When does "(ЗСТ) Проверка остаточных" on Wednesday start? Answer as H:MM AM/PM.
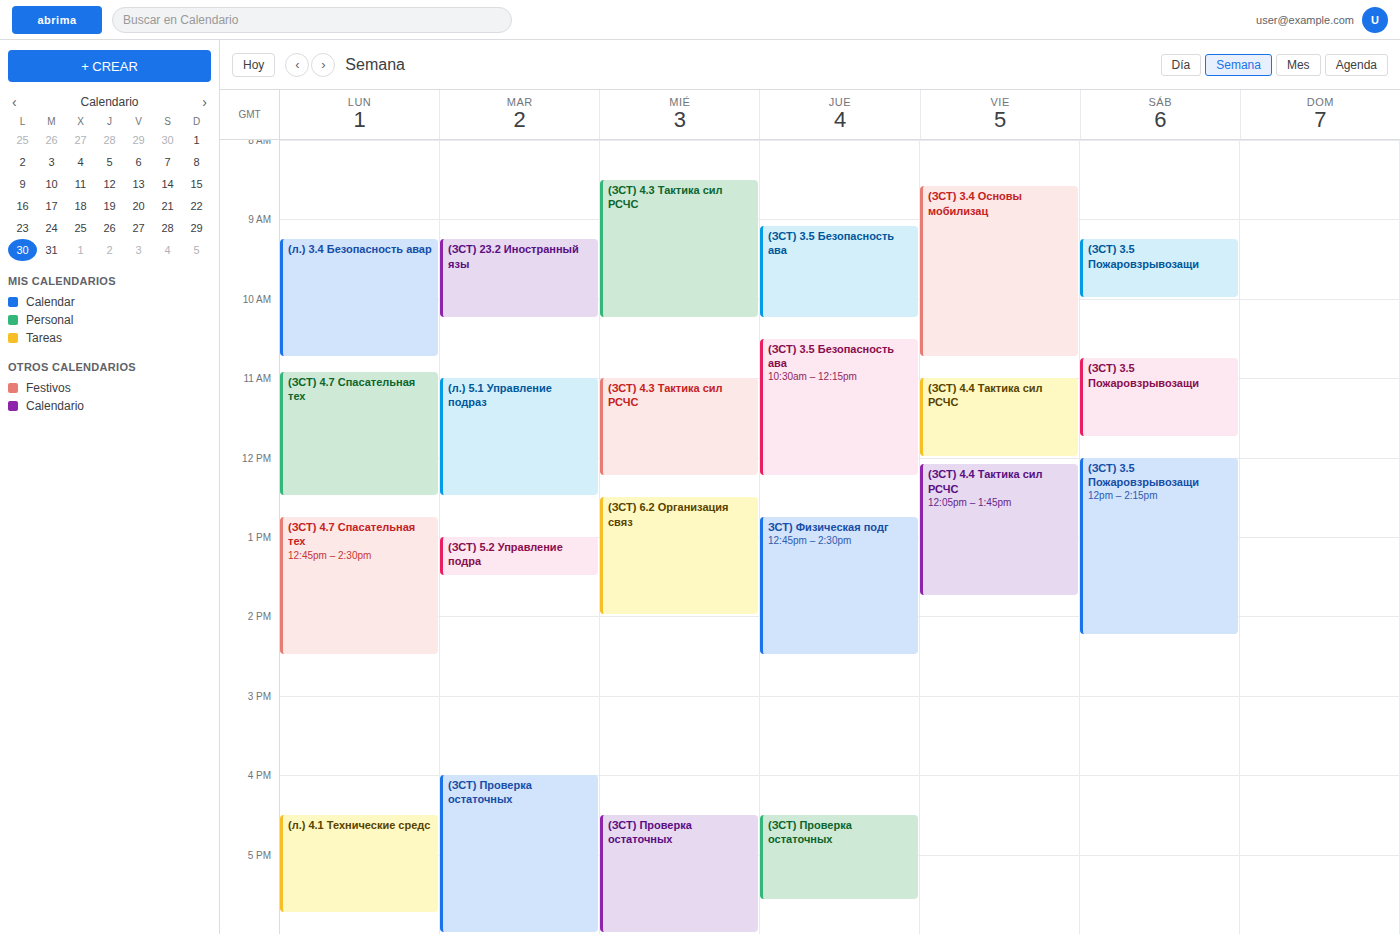
4:30 PM